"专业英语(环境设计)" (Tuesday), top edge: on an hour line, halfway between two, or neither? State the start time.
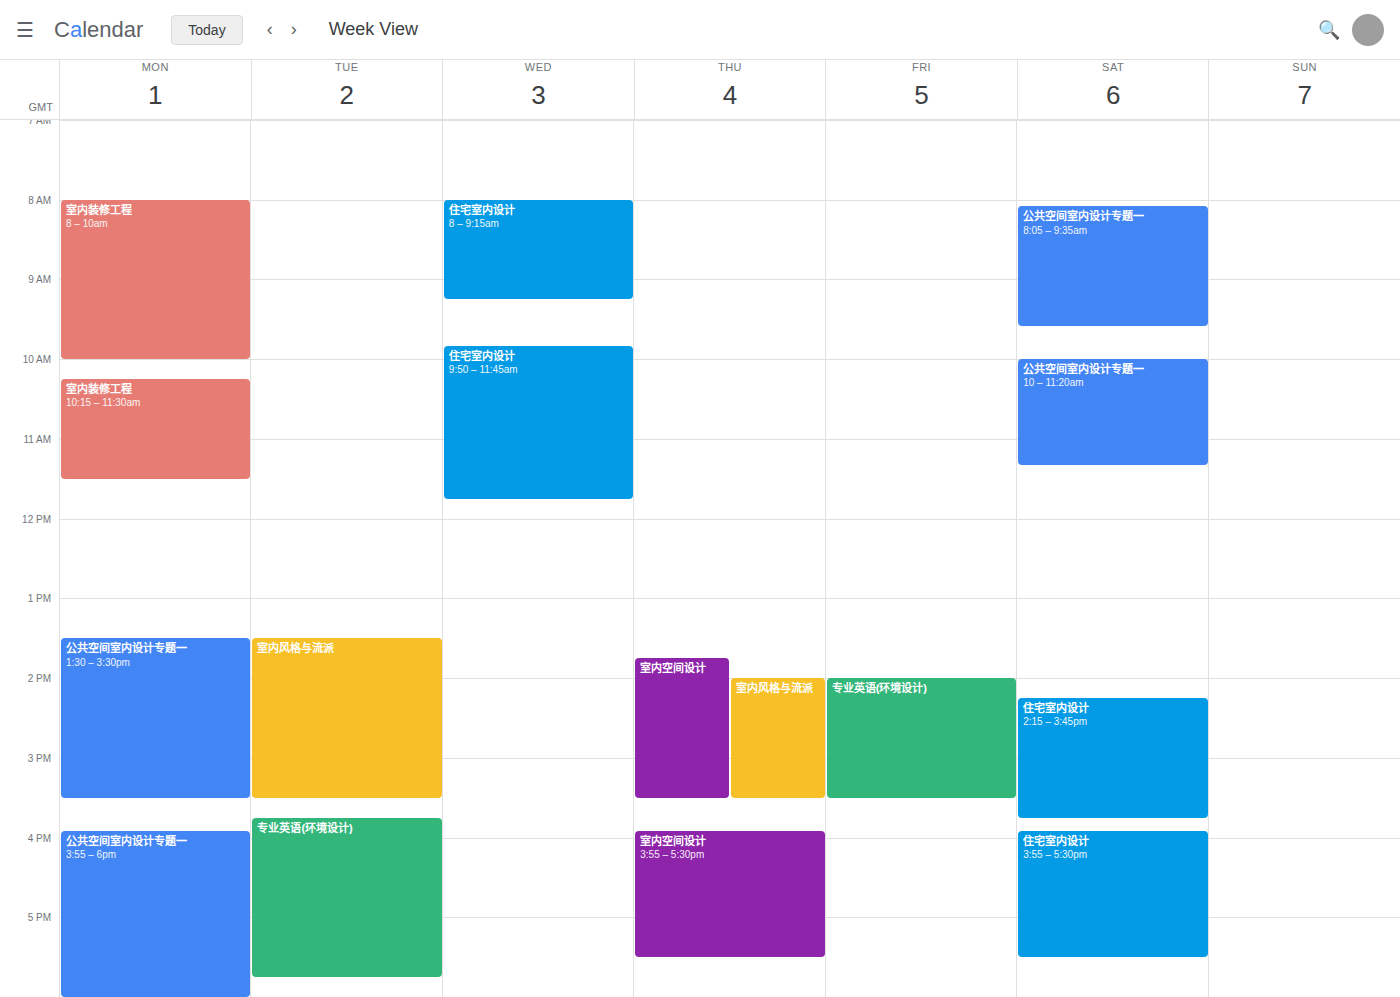
3:45 PM -- neither: three quarters of the way from the 3 PM line to the 4 PM line.